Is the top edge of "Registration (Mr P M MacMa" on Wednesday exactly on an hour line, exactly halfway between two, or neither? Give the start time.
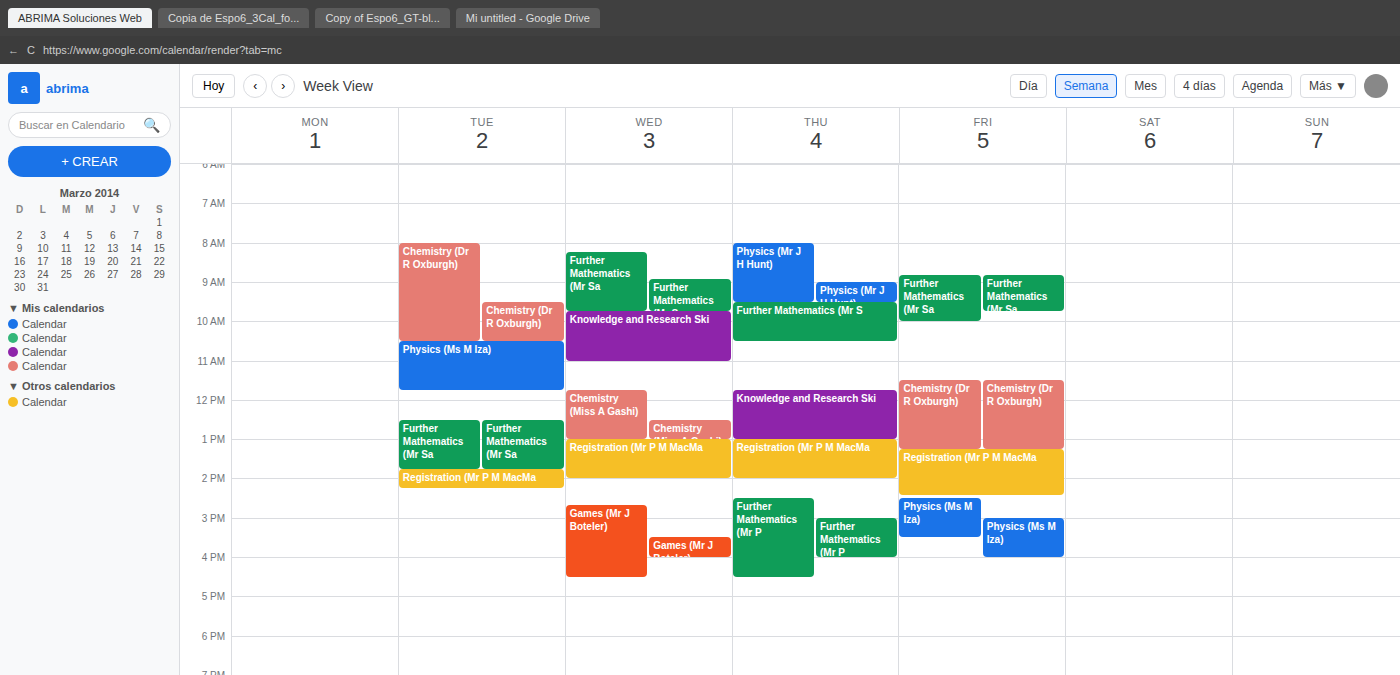
1:00 PM -- exactly on the 1 PM line.